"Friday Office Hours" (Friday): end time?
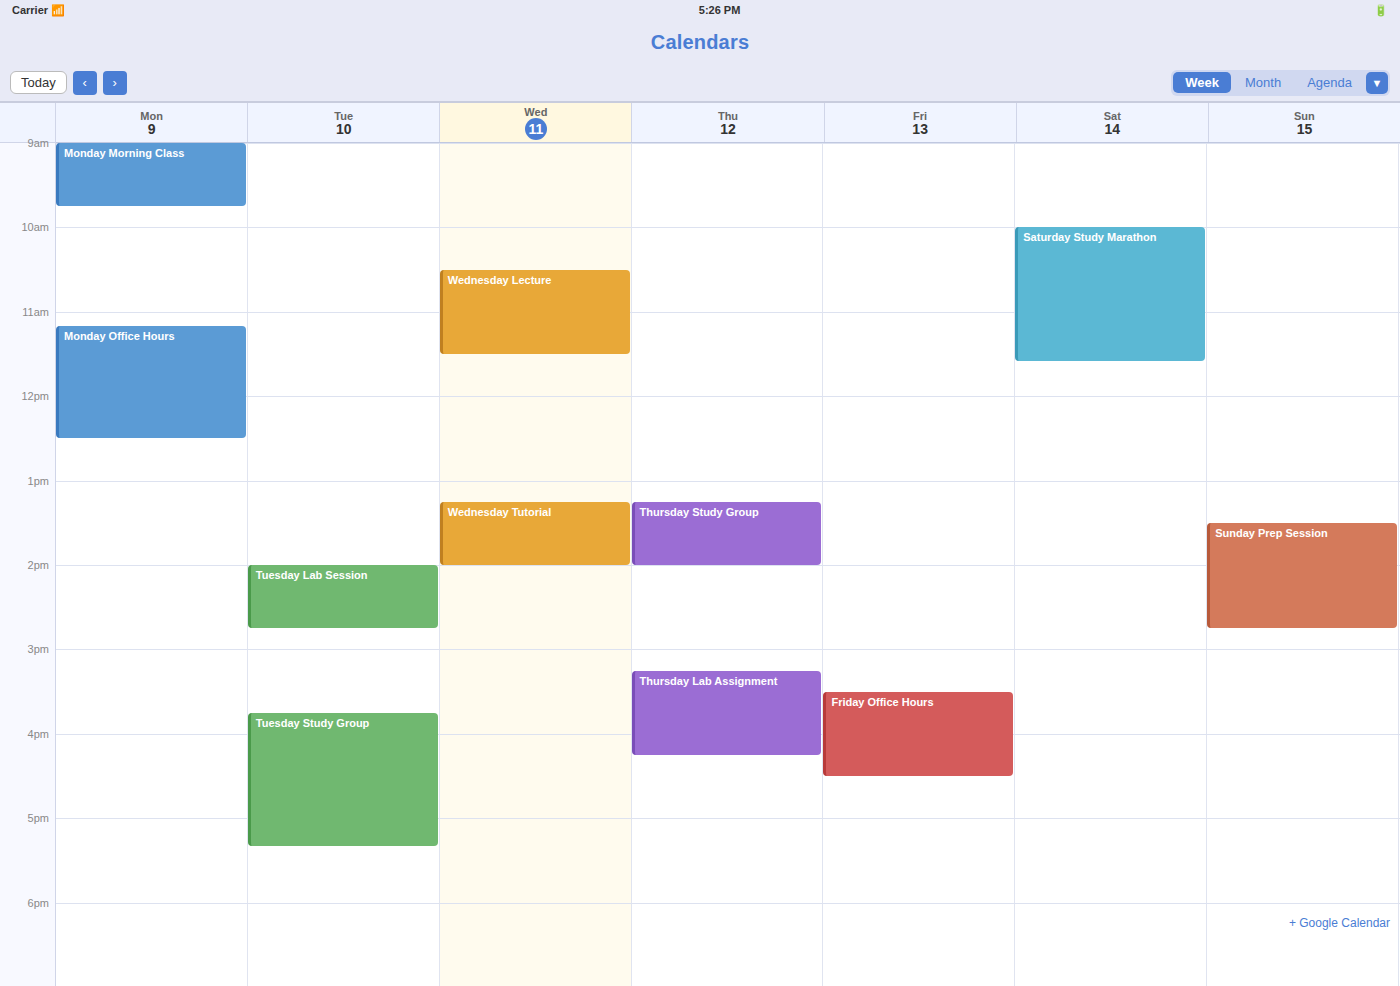
4:30 PM